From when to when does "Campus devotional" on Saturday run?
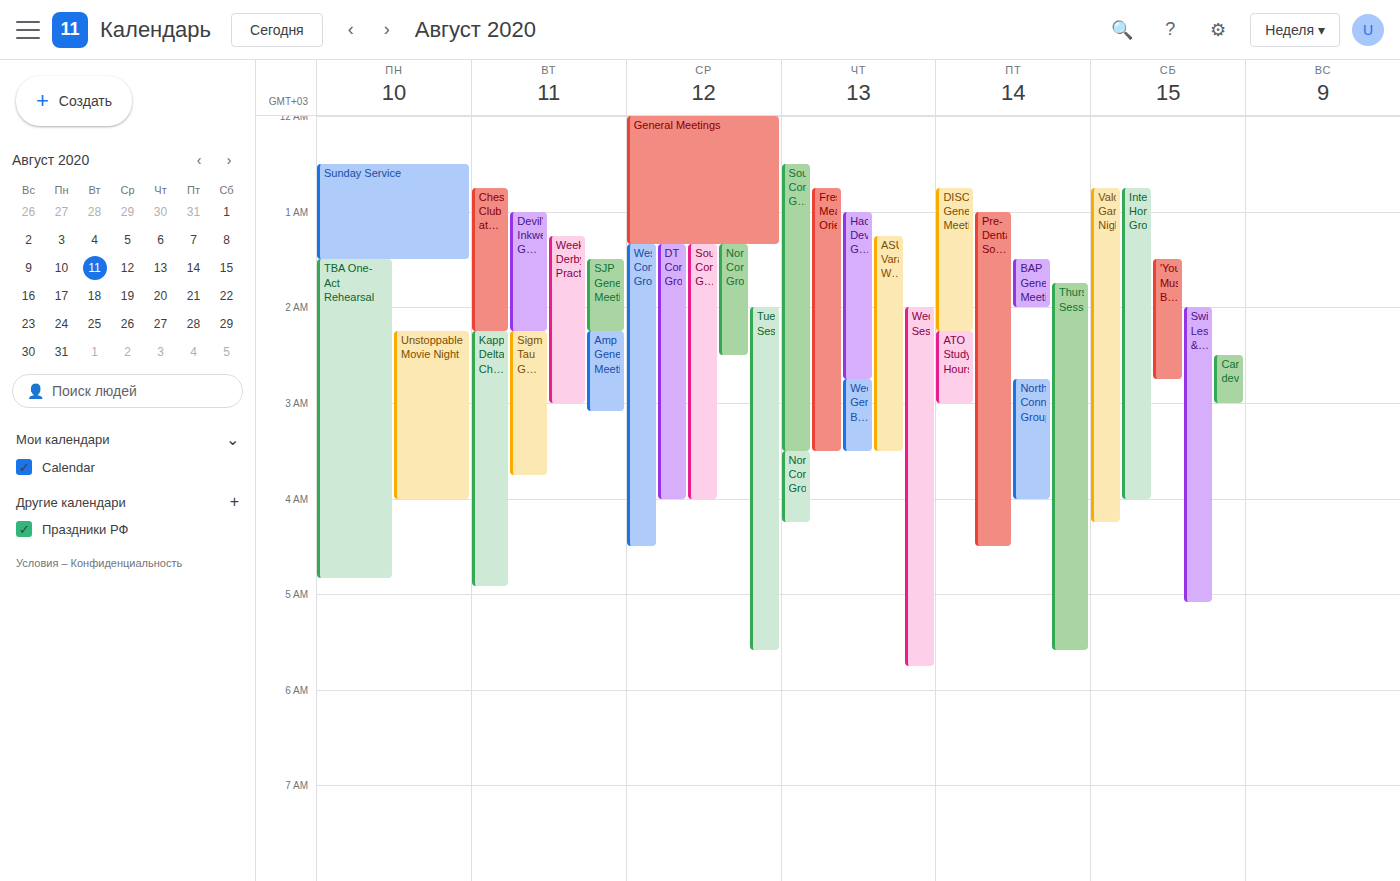
2:30 AM to 3:00 AM